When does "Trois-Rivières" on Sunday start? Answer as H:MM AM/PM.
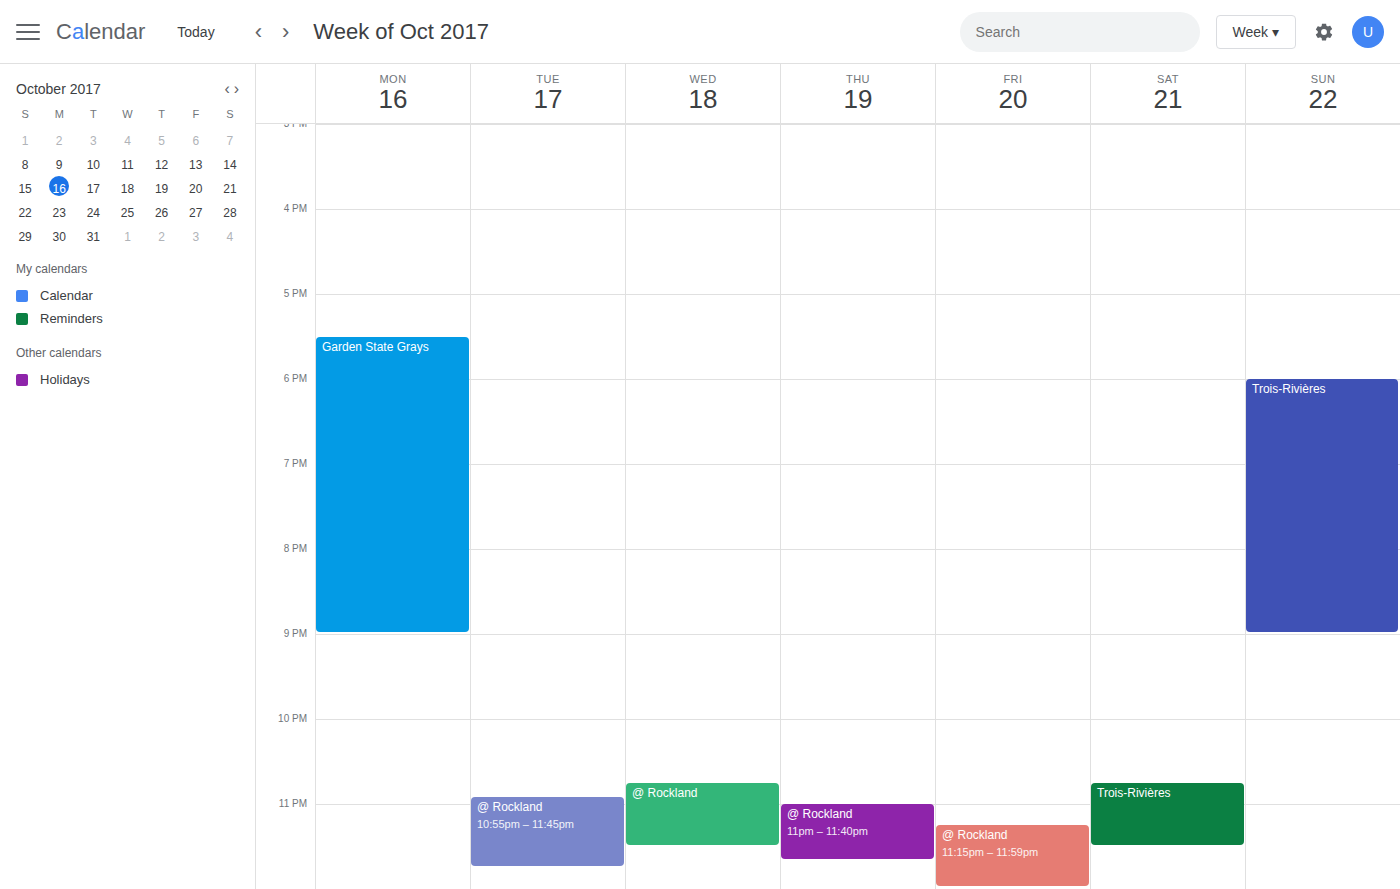
6:00 PM